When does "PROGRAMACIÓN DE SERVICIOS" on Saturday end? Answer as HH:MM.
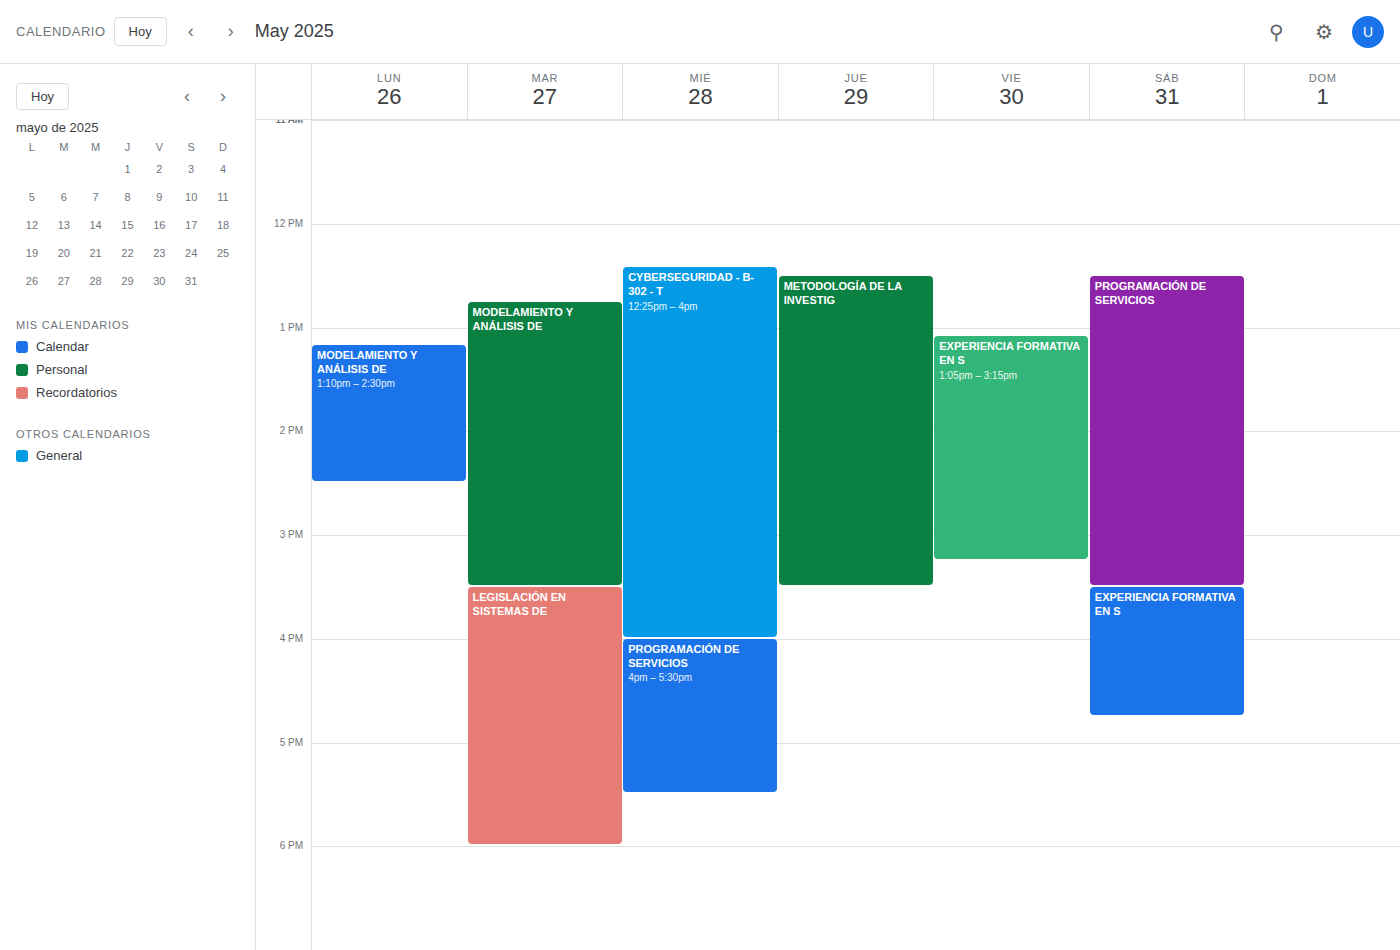
15:30